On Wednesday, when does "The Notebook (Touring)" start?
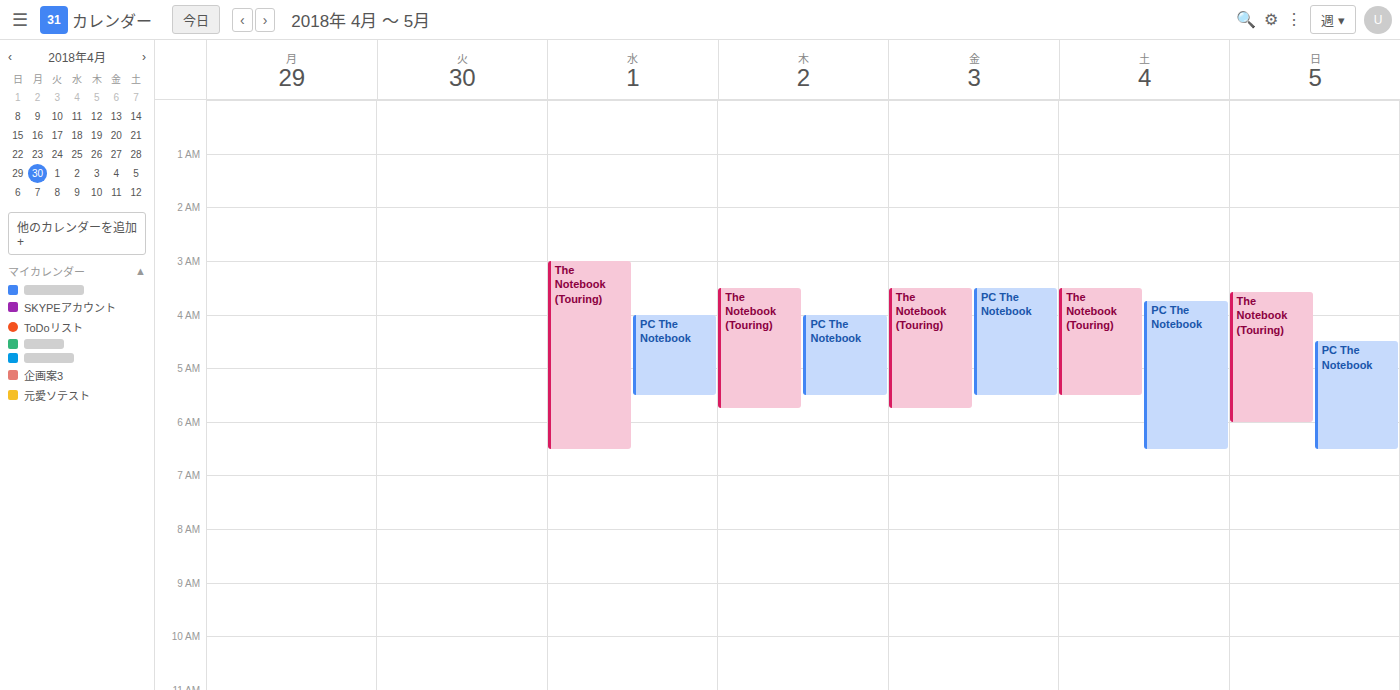
3:00 AM